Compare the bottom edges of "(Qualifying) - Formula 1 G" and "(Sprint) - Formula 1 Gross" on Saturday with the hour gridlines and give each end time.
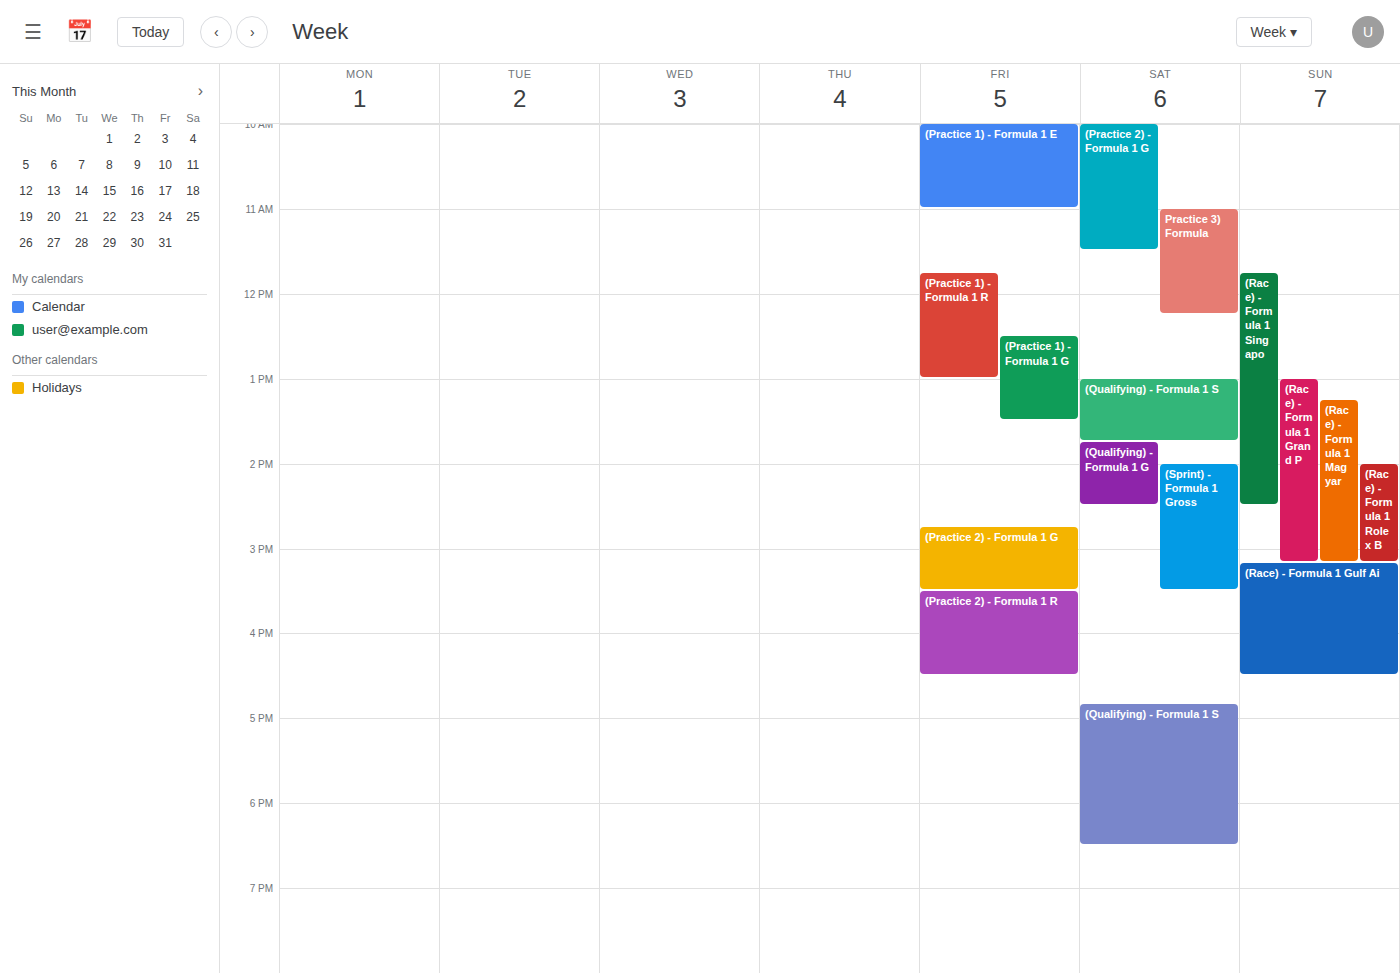
"(Qualifying) - Formula 1 G": 2:30 PM, halfway between the 2 PM and 3 PM lines. "(Sprint) - Formula 1 Gross": 3:30 PM, halfway between the 3 PM and 4 PM lines.